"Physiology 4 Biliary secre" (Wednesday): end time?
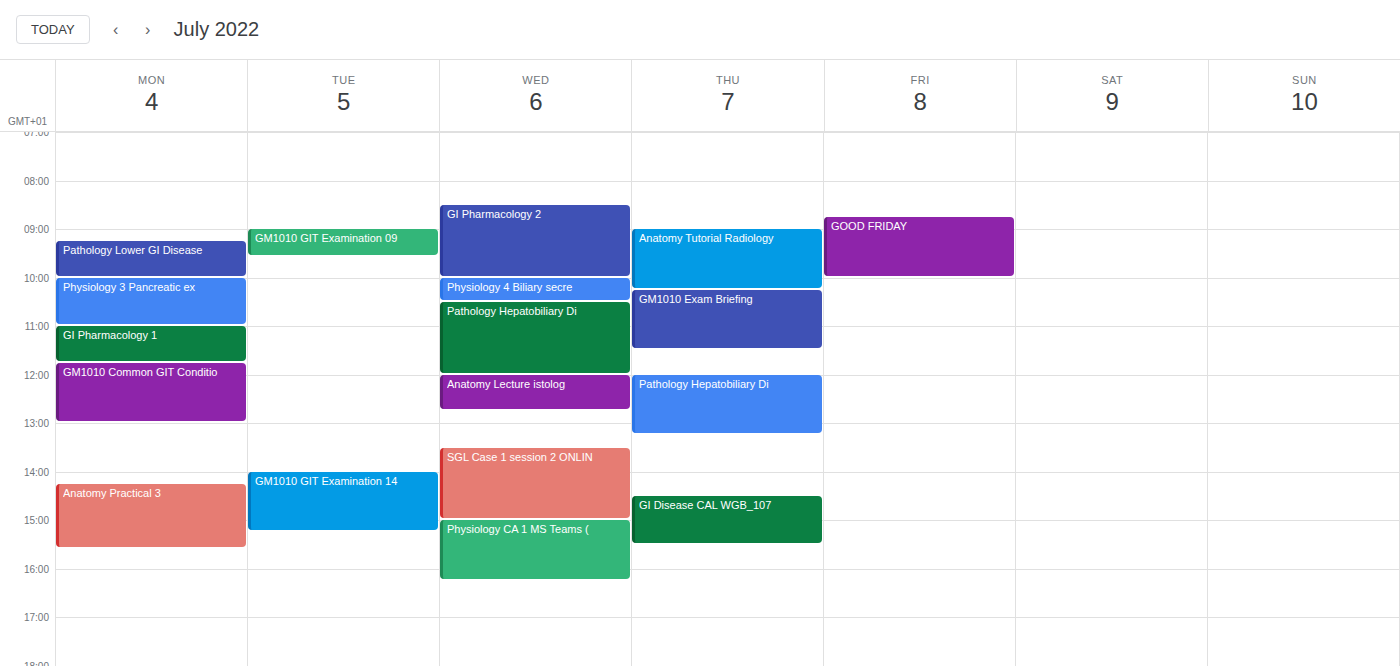
10:30